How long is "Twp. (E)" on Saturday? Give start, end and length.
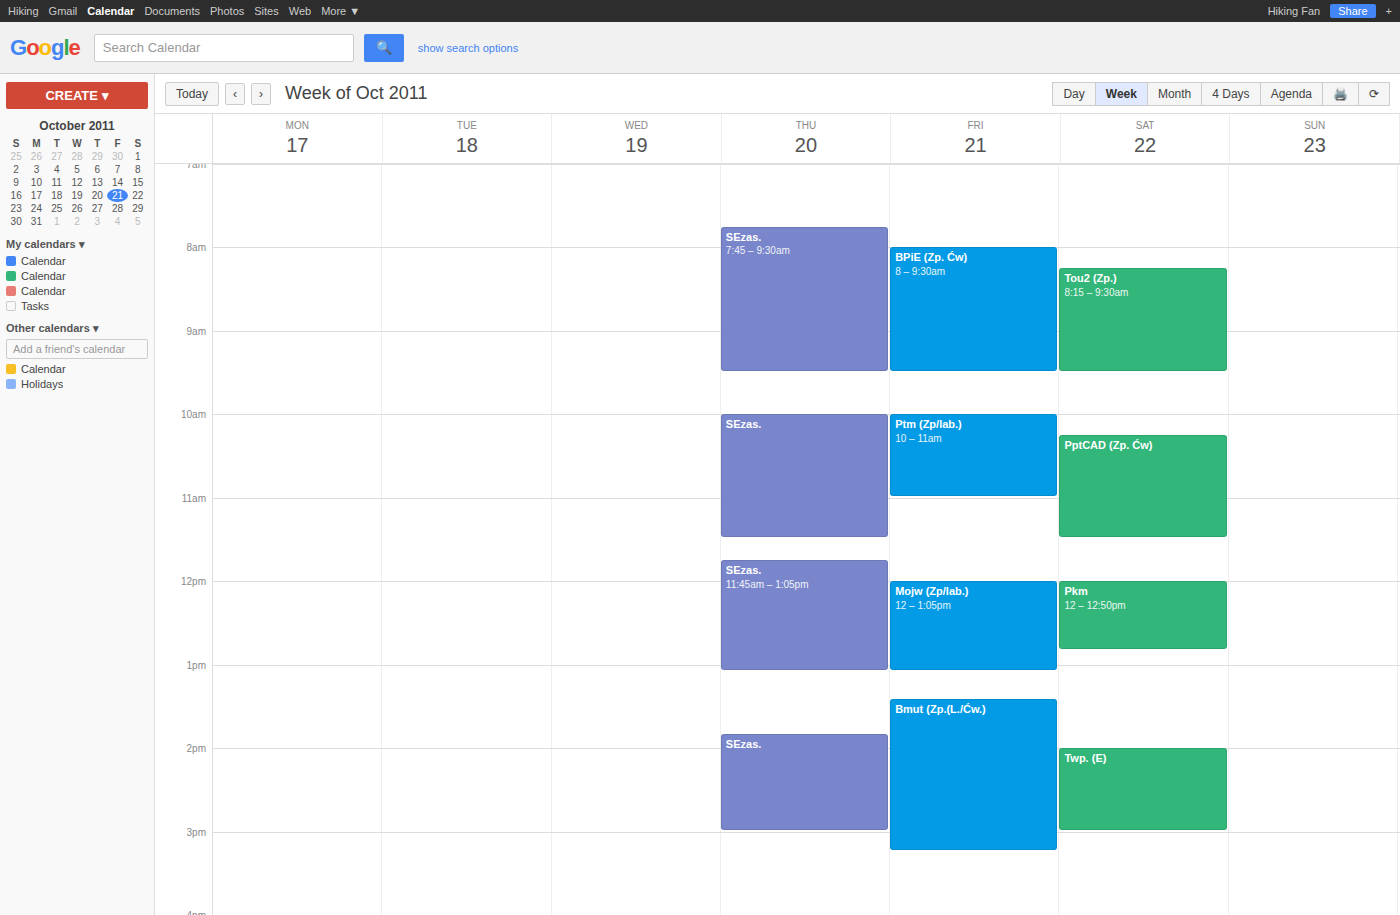
2:00 PM to 3:00 PM, 1 hour